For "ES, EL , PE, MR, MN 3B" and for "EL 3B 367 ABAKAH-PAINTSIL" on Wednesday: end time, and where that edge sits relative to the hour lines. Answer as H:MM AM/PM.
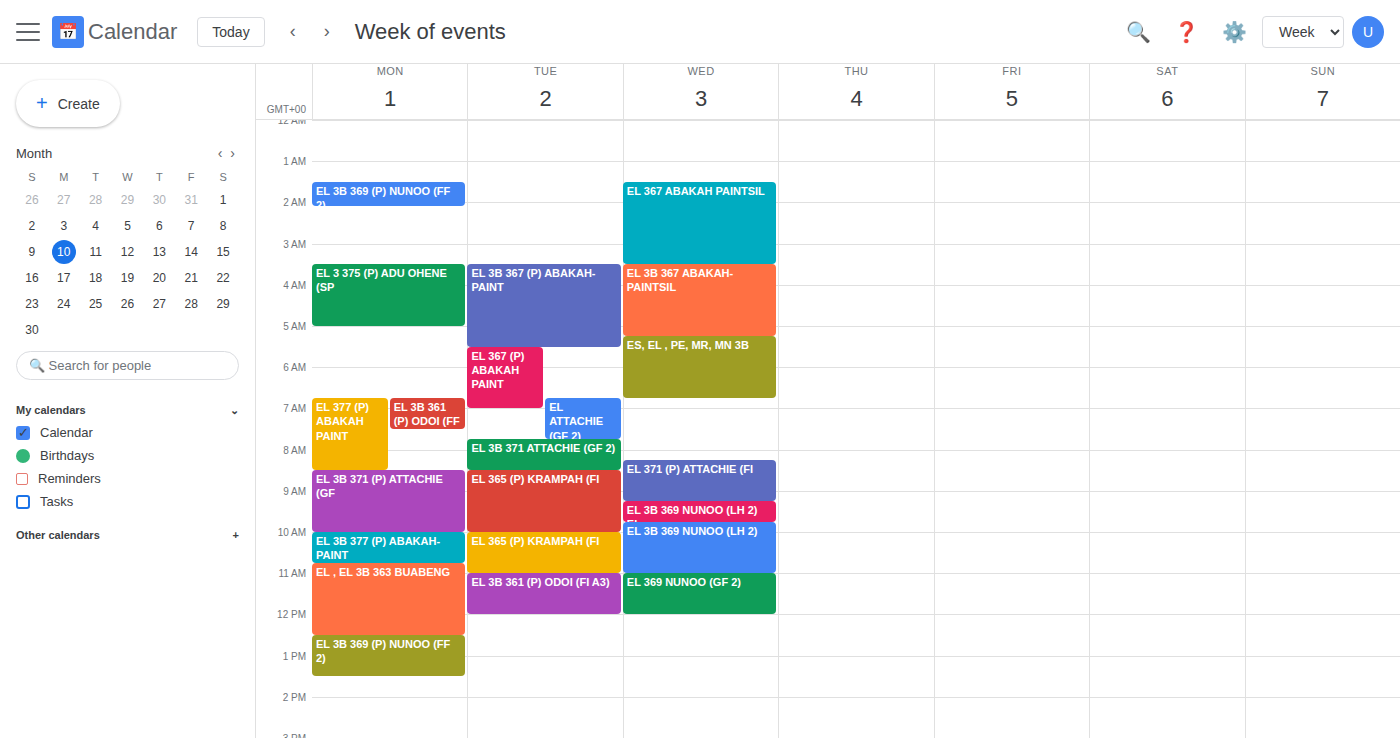
"ES, EL , PE, MR, MN 3B": 6:45 AM, neither: three quarters of the way from the 6 AM line to the 7 AM line. "EL 3B 367 ABAKAH-PAINTSIL": 5:15 AM, neither: a quarter of the way from the 5 AM line to the 6 AM line.